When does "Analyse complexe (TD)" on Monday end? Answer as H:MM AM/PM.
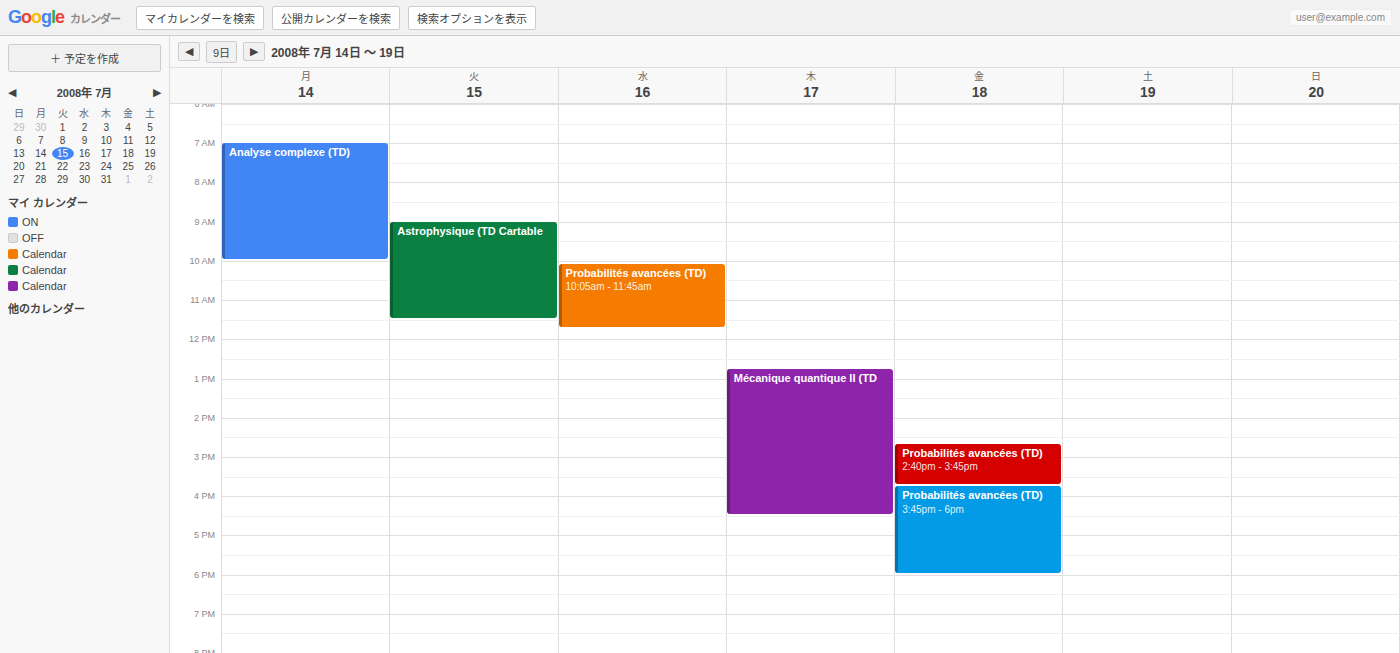
10:00 AM